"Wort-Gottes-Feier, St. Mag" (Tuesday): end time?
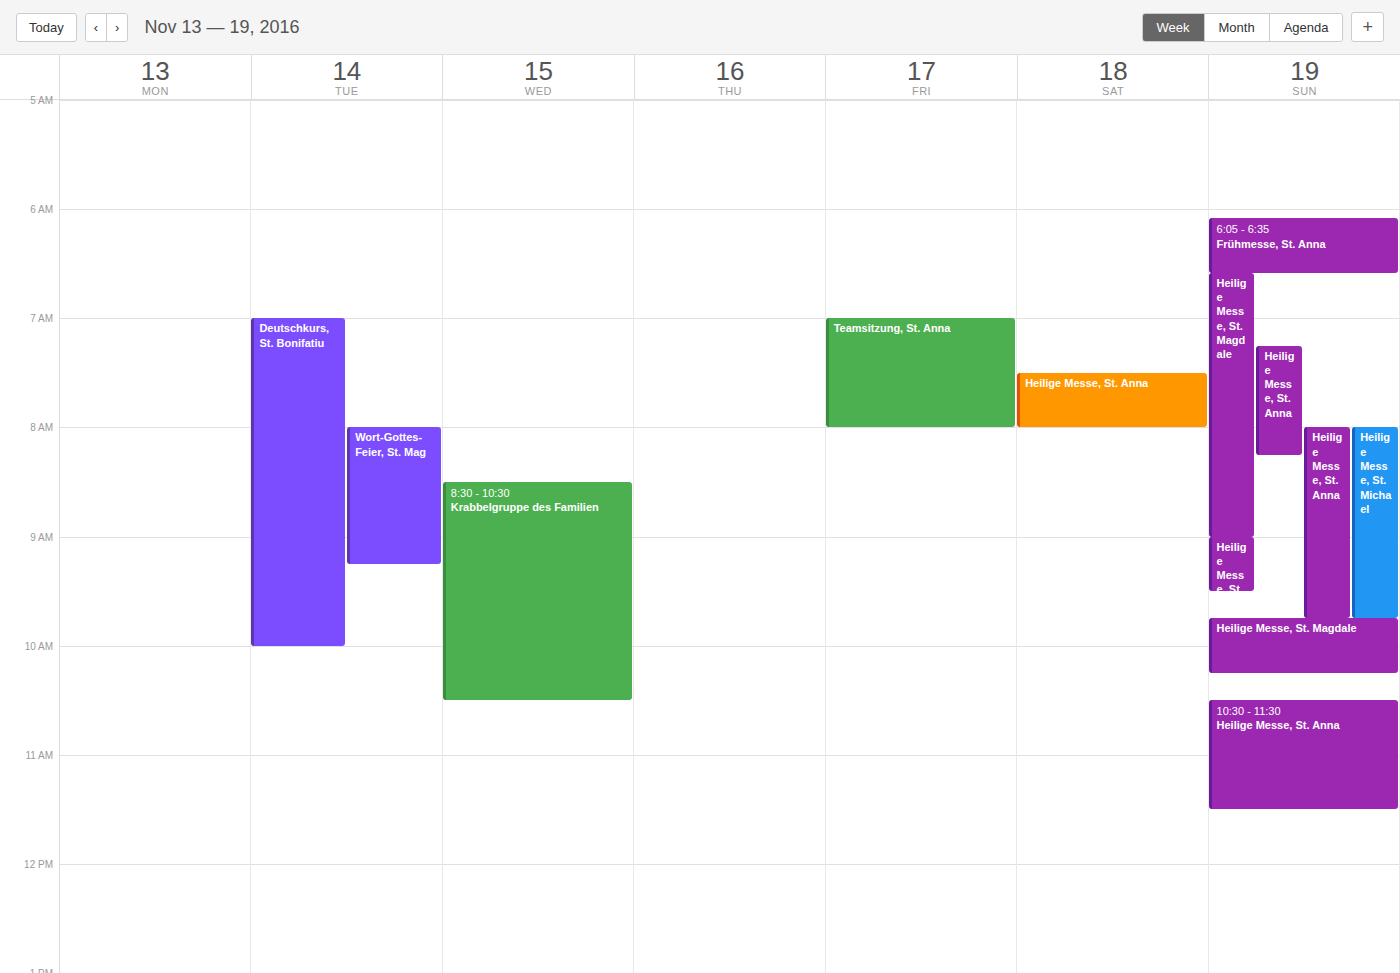
09:15